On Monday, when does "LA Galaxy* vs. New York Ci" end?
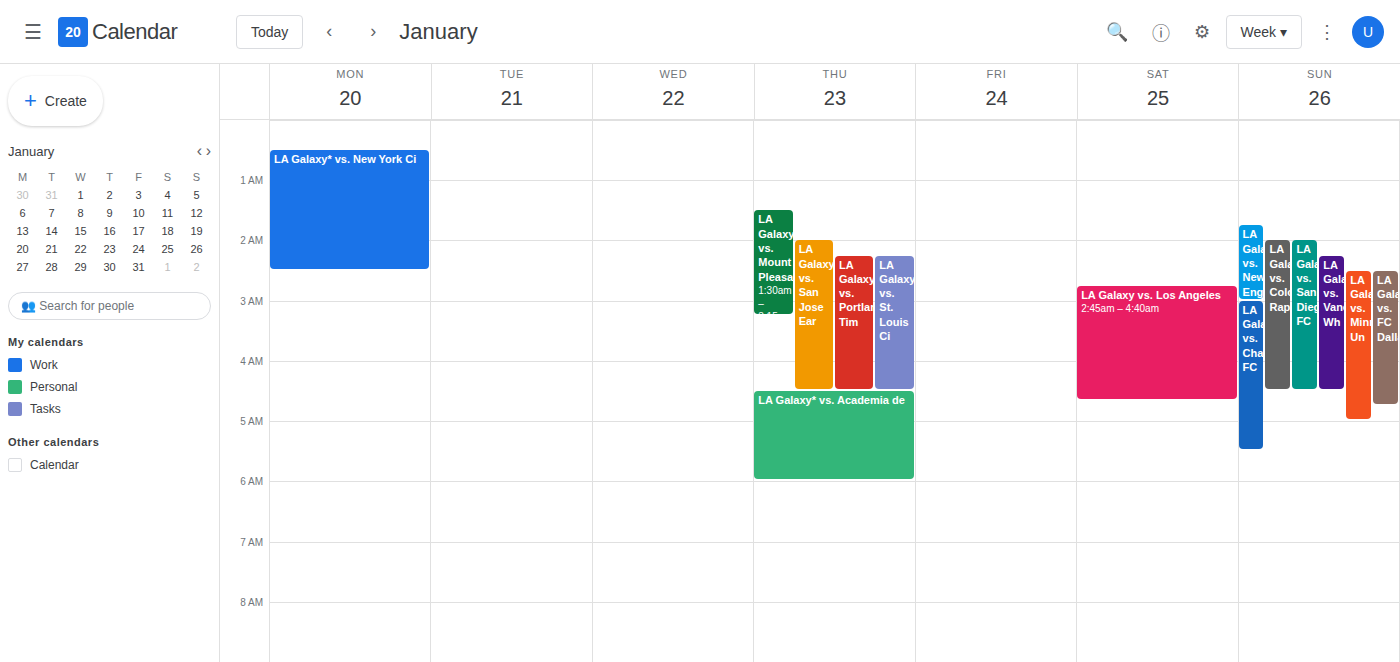
02:30